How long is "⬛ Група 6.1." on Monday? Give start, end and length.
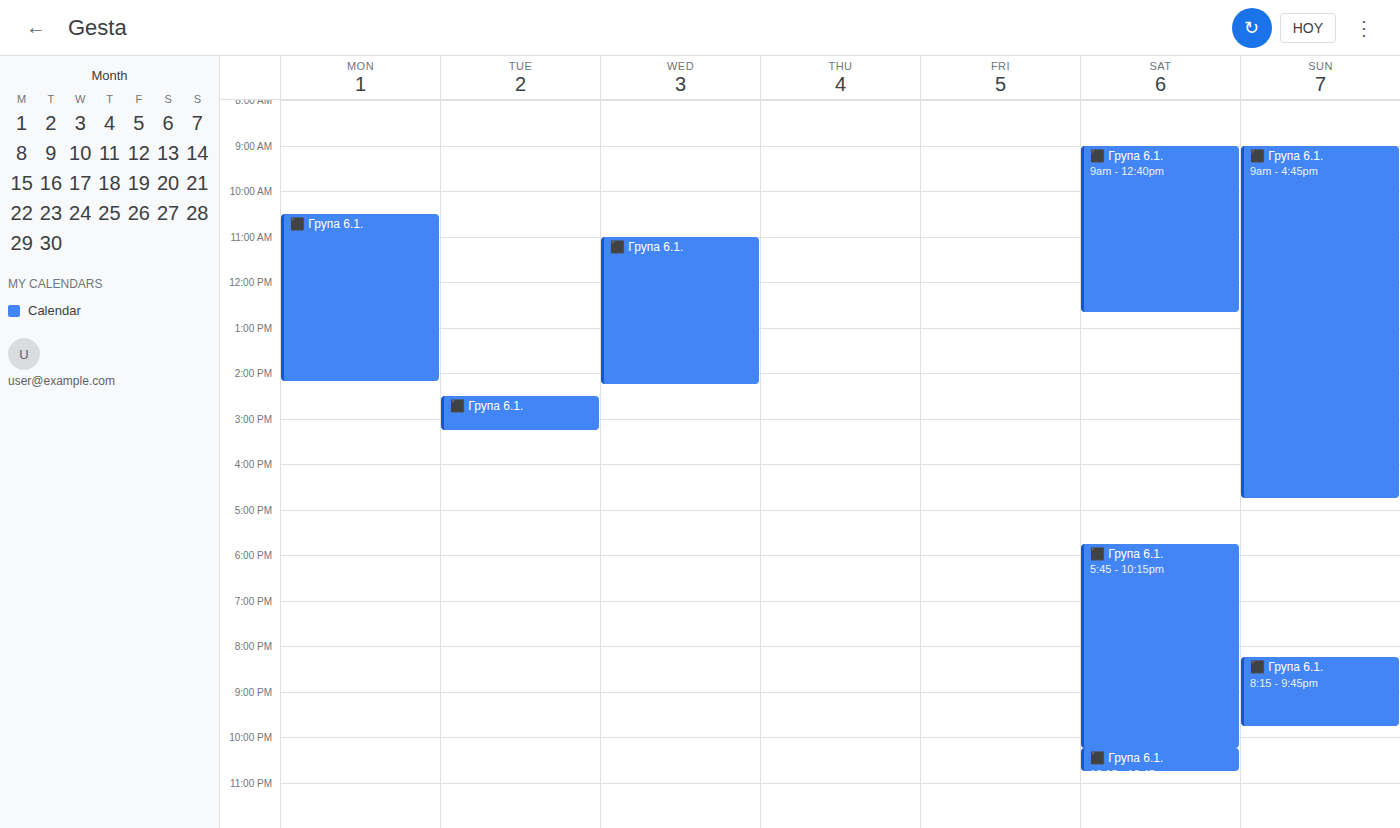
10:30 AM to 2:10 PM, 3 hours 40 minutes